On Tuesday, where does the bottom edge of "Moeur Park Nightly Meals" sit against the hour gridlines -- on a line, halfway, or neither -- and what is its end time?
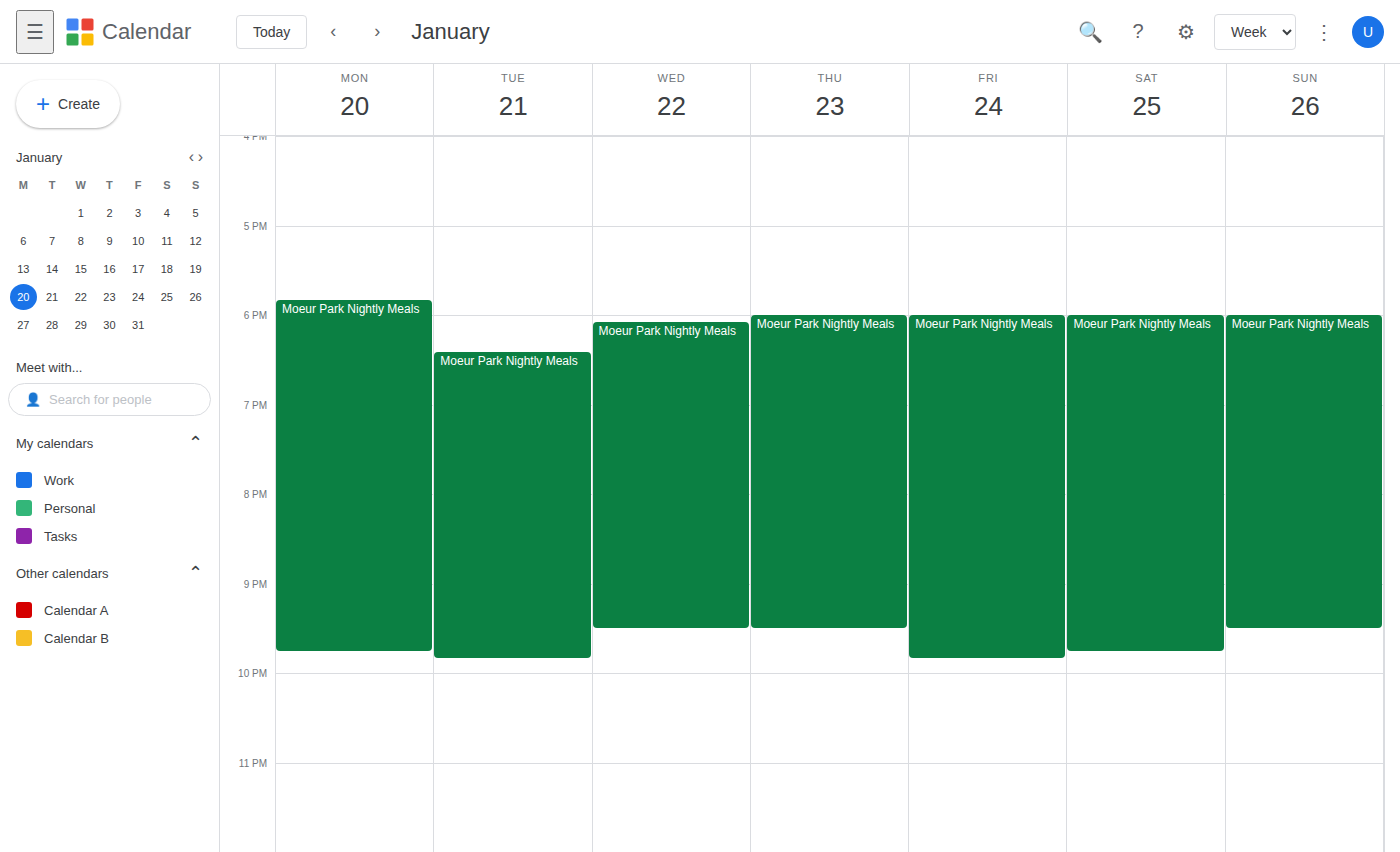
9:50 PM -- neither: 50 minutes below the 9 PM line and 10 minutes above the 10 PM line.